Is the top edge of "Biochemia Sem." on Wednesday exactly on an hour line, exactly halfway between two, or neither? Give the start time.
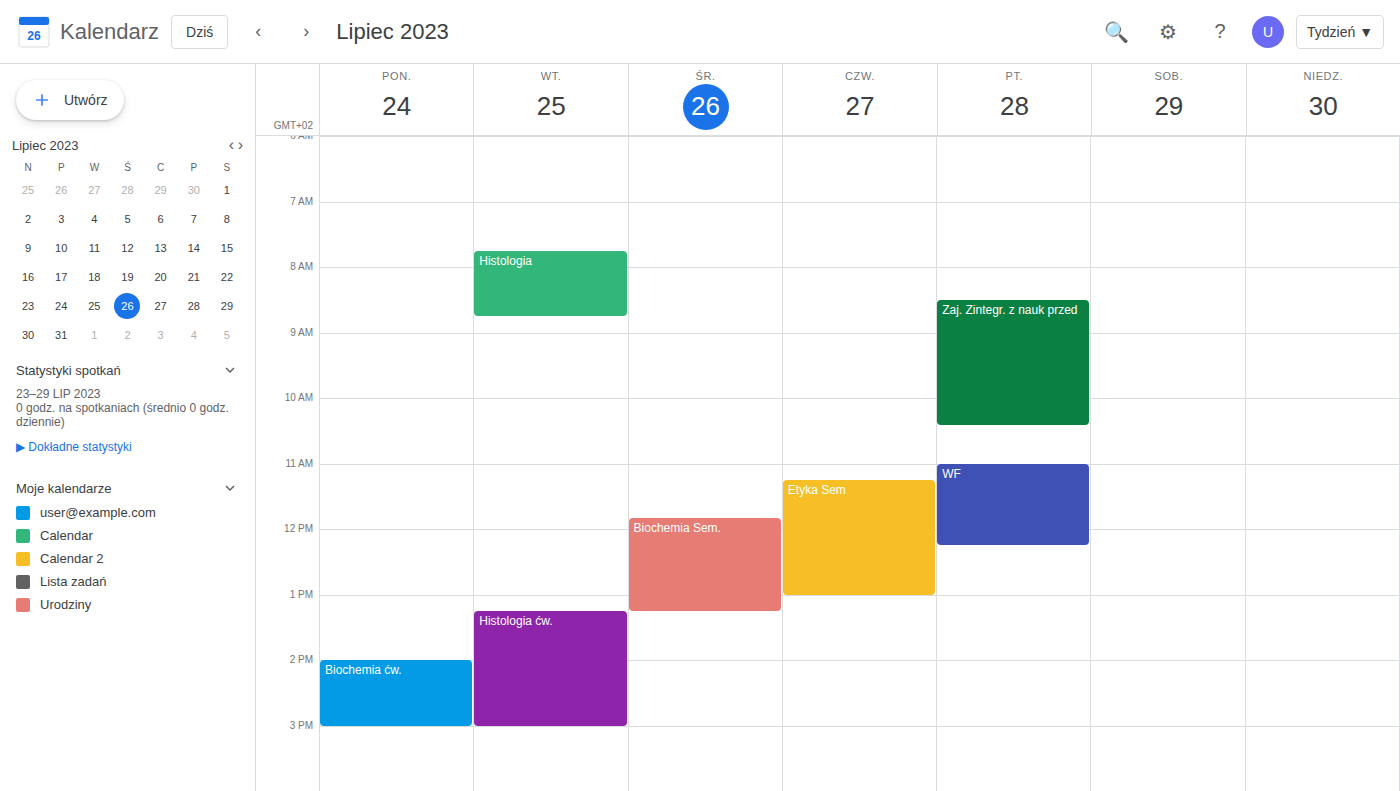
11:50 AM -- neither: 50 minutes below the 11 AM line and 10 minutes above the 12 PM line.